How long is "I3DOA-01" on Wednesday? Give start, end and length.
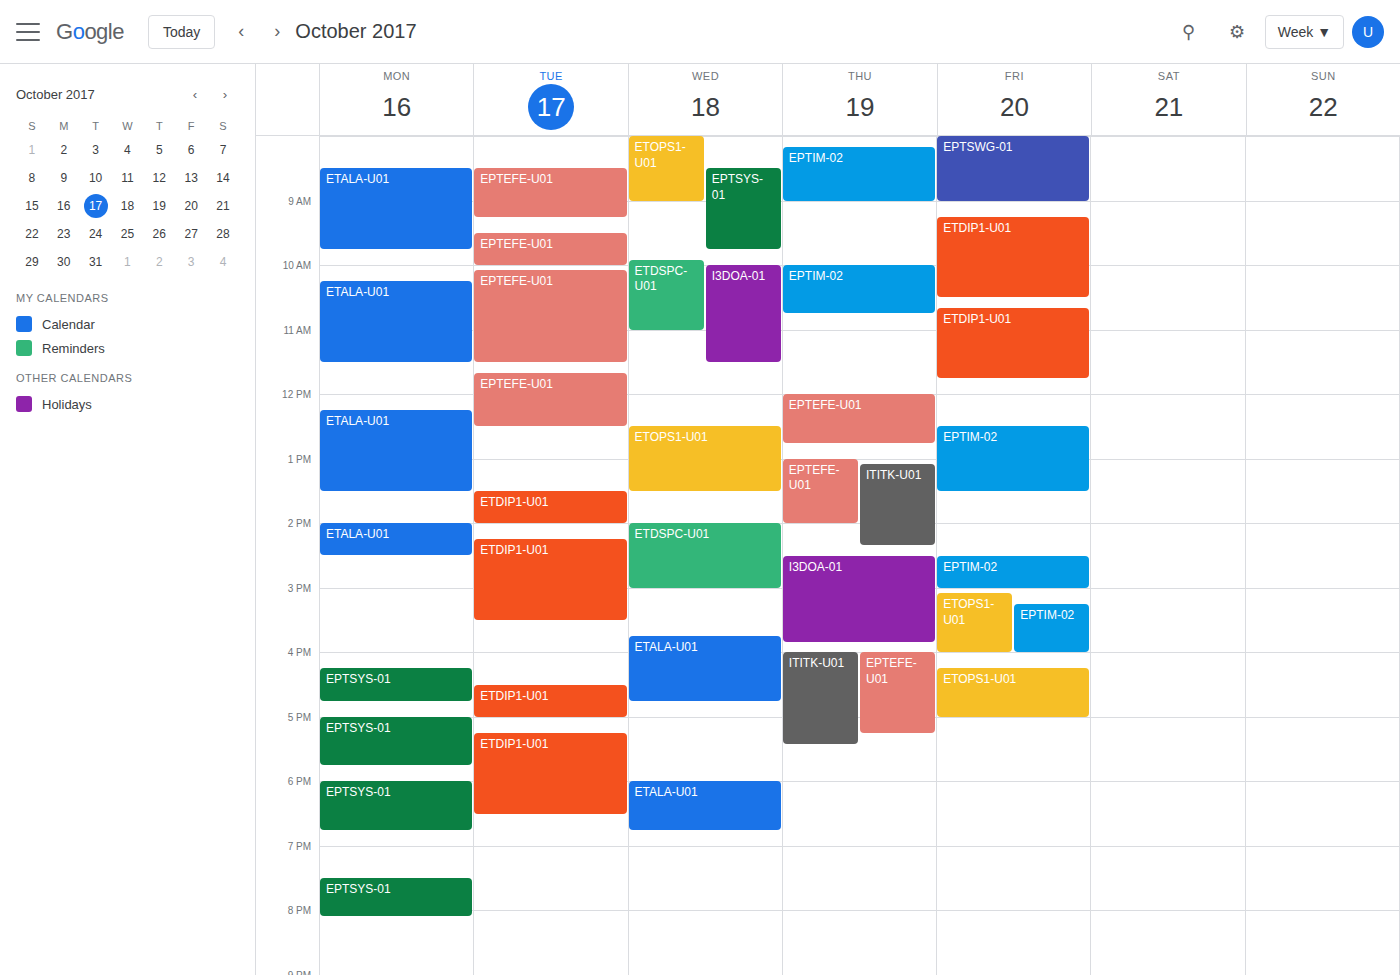
10:00 AM to 11:30 AM, 1 hour 30 minutes